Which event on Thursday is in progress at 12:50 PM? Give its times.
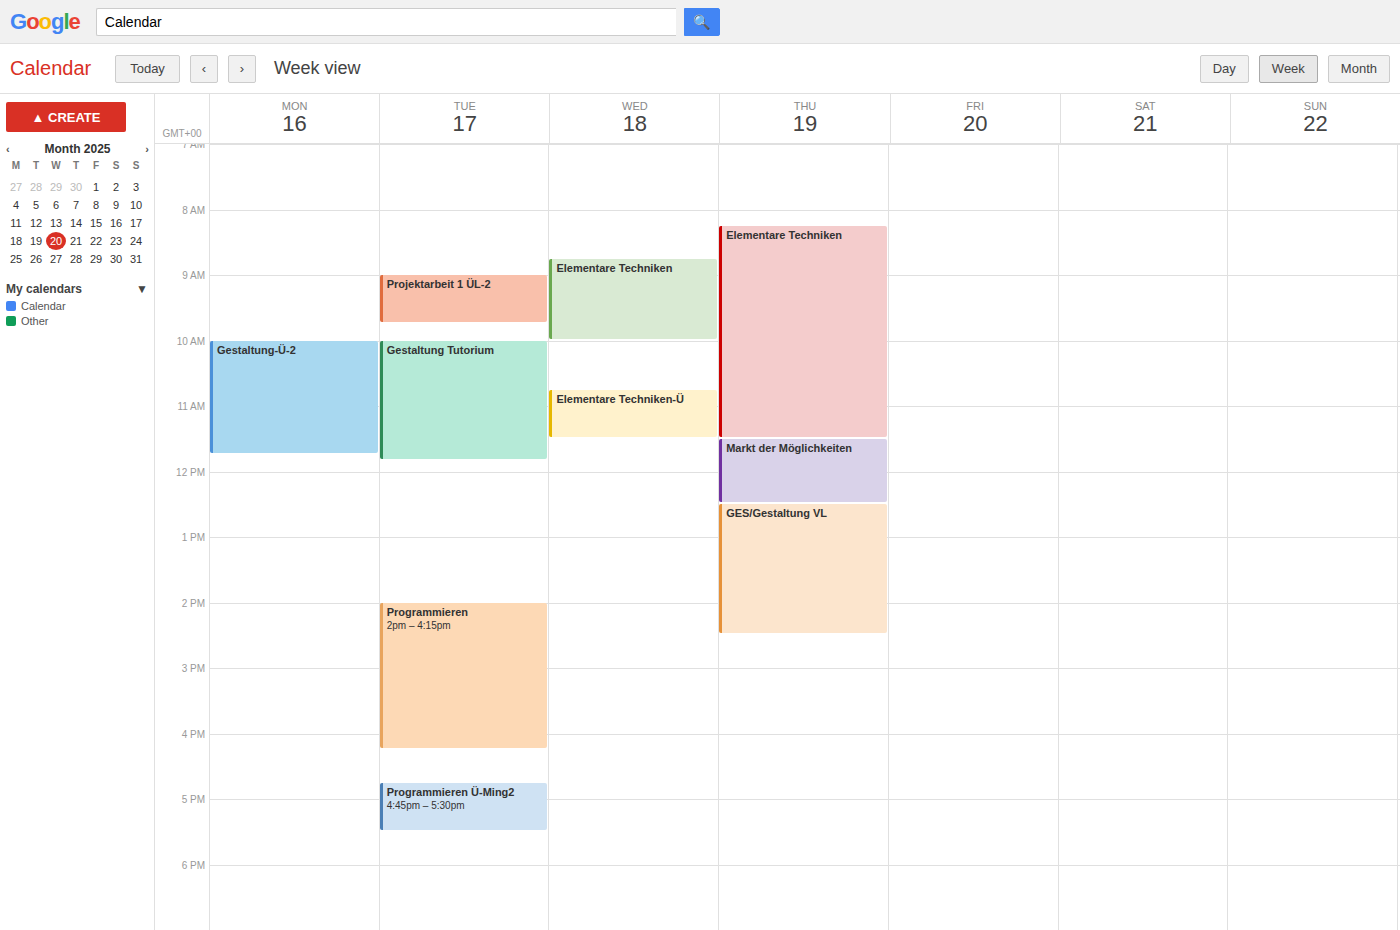
"GES/Gestaltung VL", 12:30 PM to 2:30 PM